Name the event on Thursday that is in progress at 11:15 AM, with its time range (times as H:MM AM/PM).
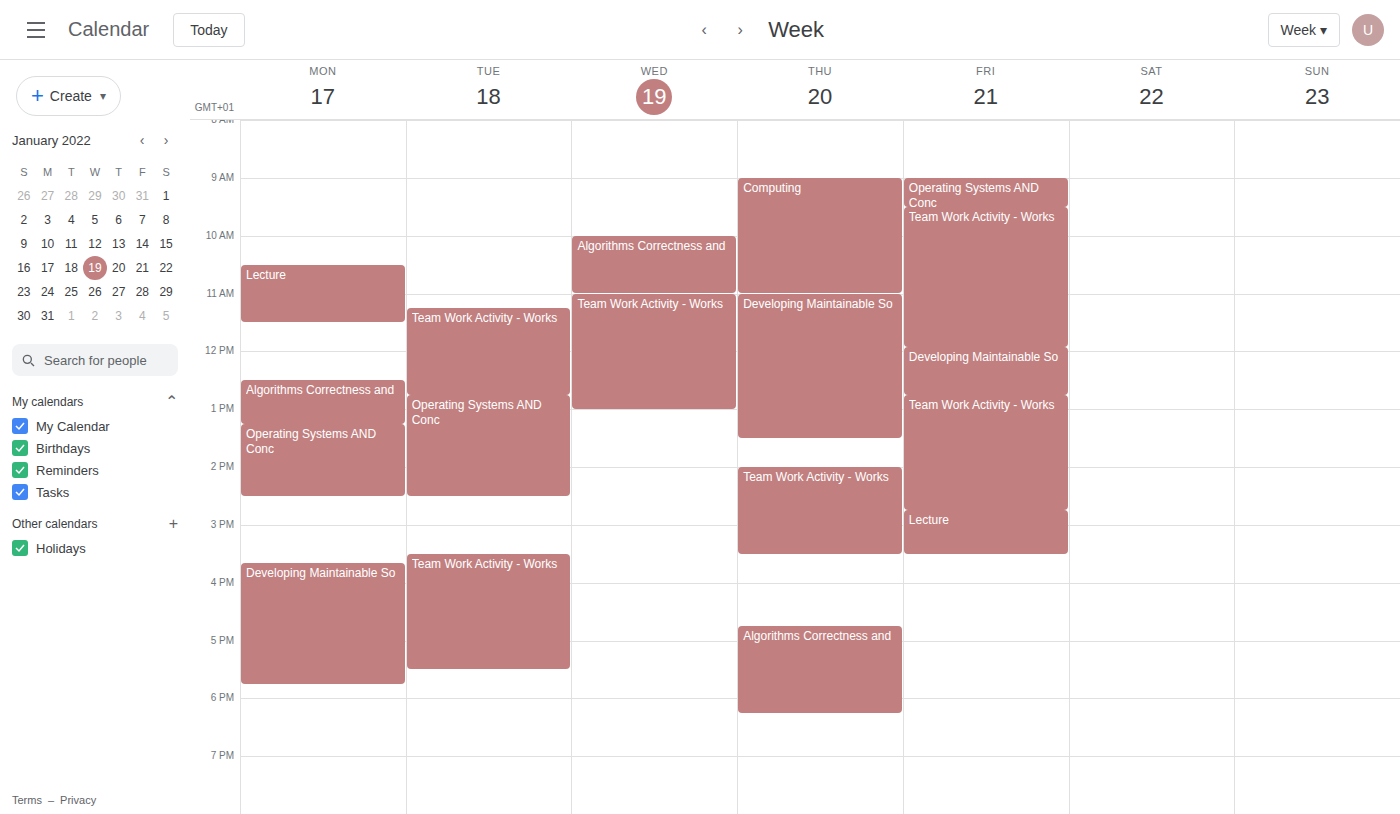
"Developing Maintainable So", 11:00 AM to 1:30 PM